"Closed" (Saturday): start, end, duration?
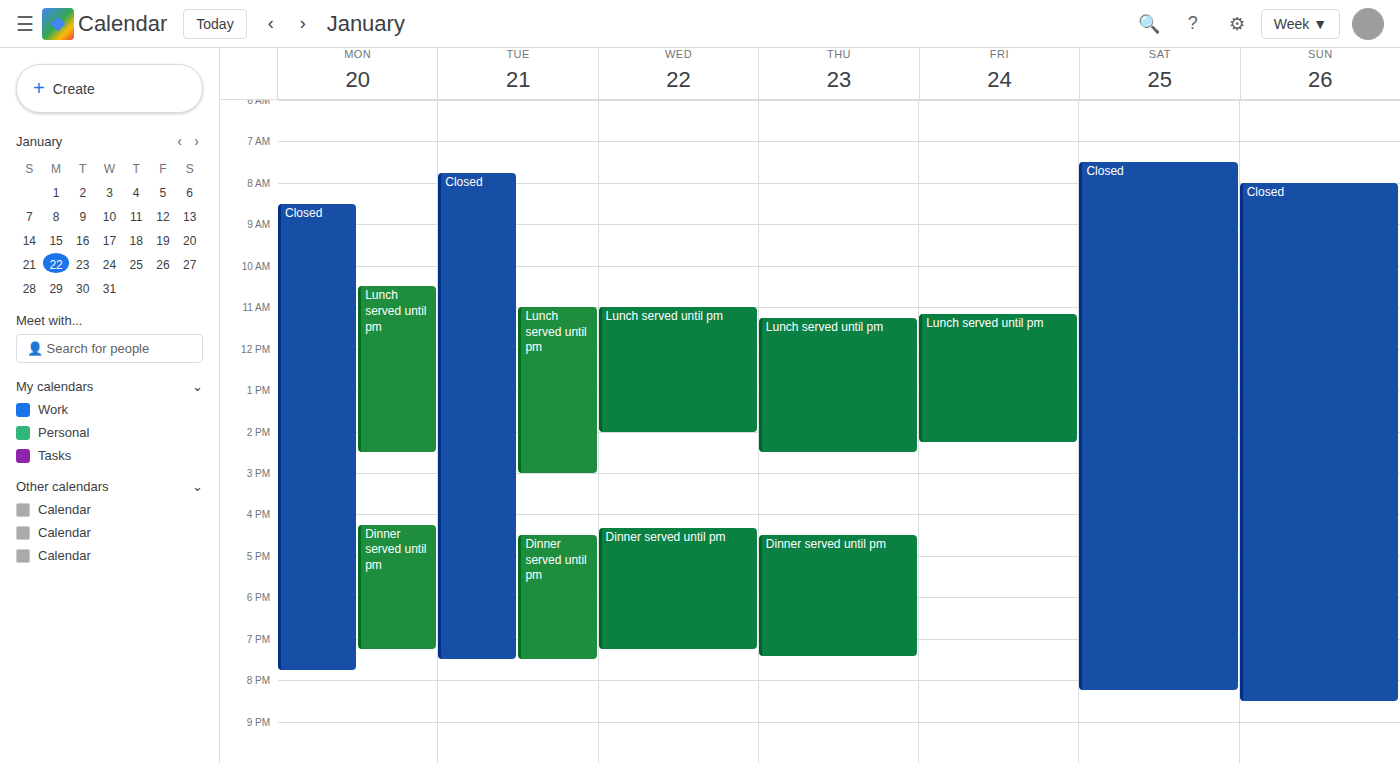
7:30 AM to 8:15 PM, 12 hours 45 minutes